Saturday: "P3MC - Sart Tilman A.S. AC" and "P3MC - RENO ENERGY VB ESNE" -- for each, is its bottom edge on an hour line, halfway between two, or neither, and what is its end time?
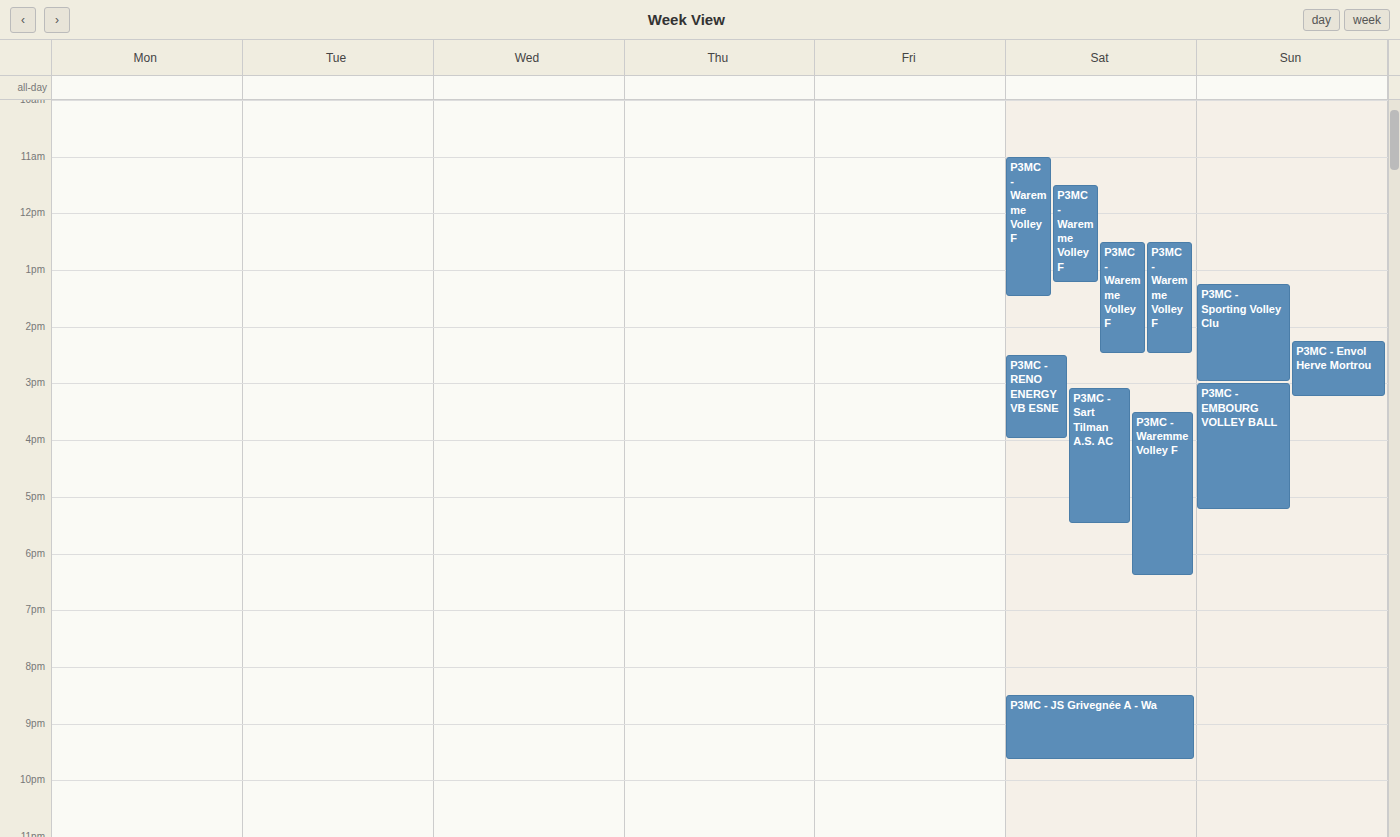
"P3MC - Sart Tilman A.S. AC": 5:30 PM, halfway between the 5 PM and 6 PM lines. "P3MC - RENO ENERGY VB ESNE": 4:00 PM, exactly on the 4 PM line.